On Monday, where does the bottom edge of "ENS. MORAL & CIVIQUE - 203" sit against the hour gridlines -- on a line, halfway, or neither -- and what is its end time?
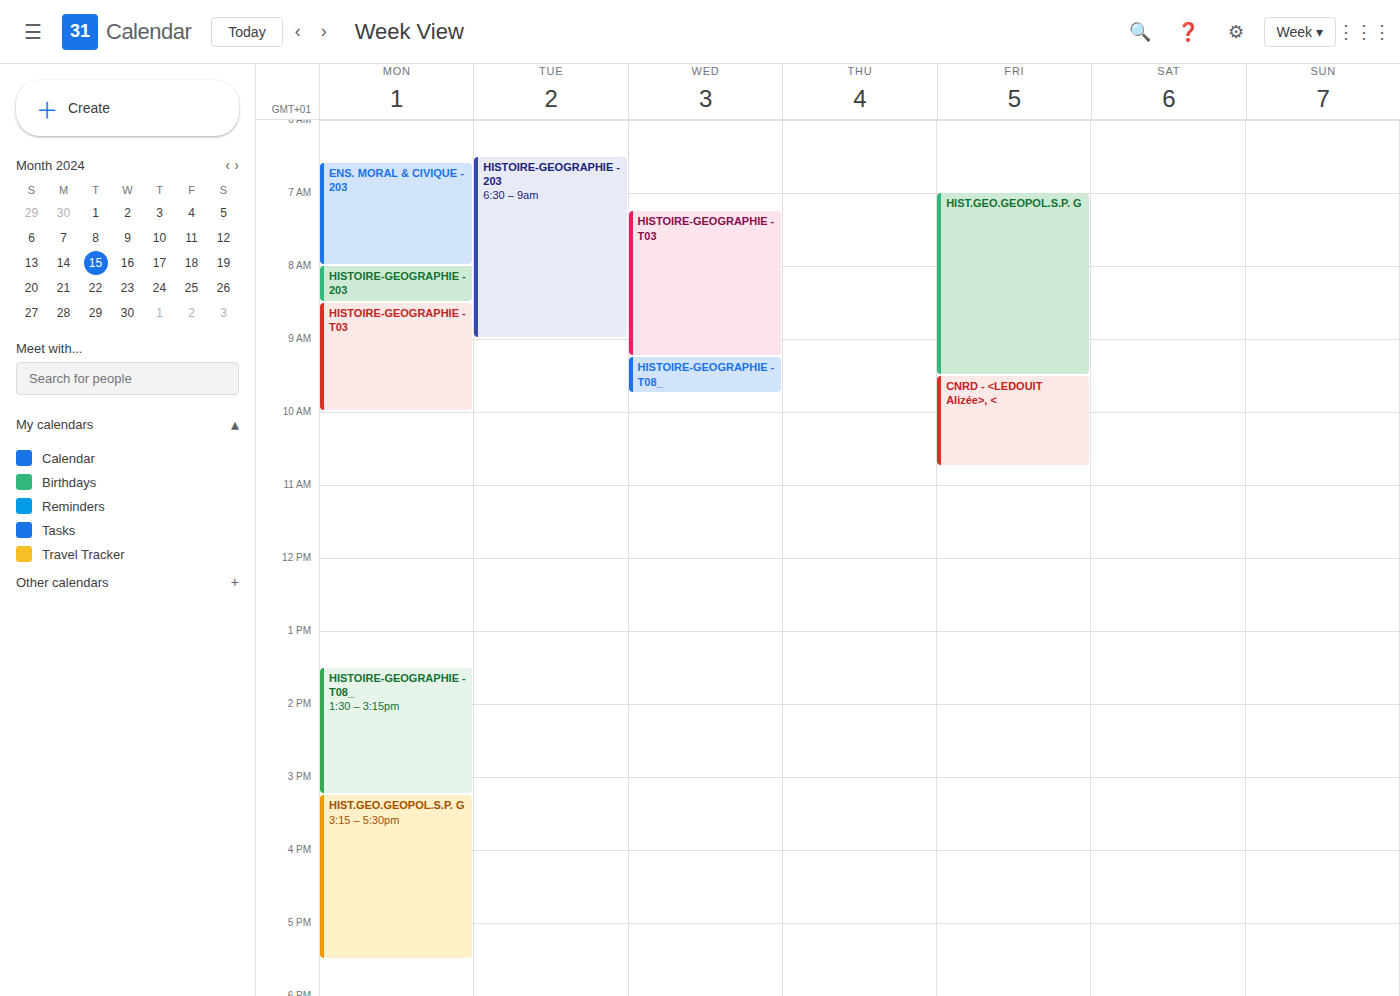
8:00 AM -- exactly on the 8 AM line.